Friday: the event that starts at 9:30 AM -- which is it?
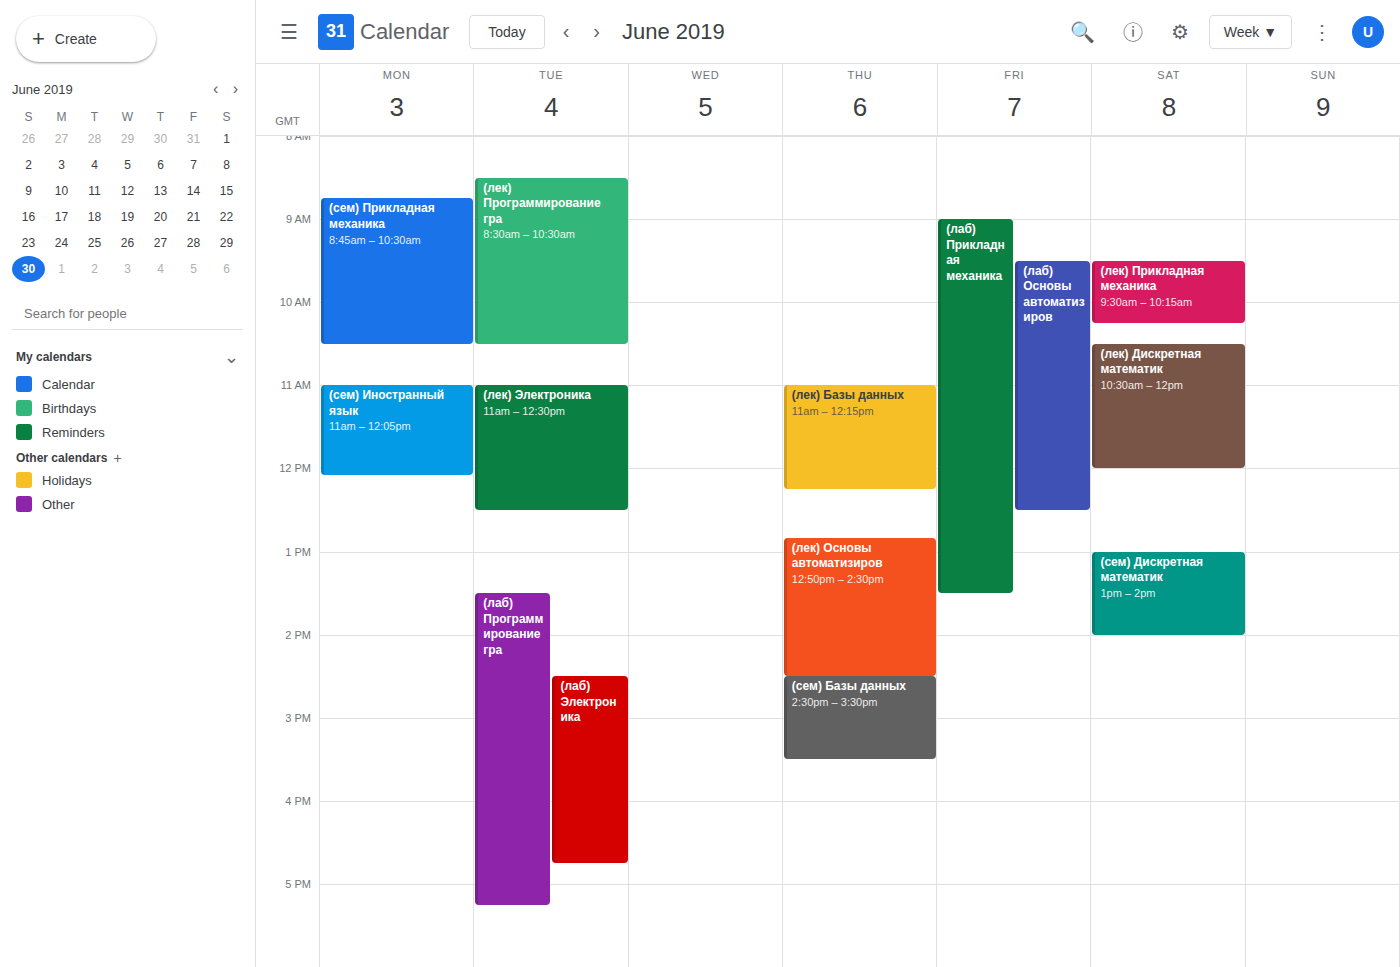
"(лаб) Основы автоматизиров"